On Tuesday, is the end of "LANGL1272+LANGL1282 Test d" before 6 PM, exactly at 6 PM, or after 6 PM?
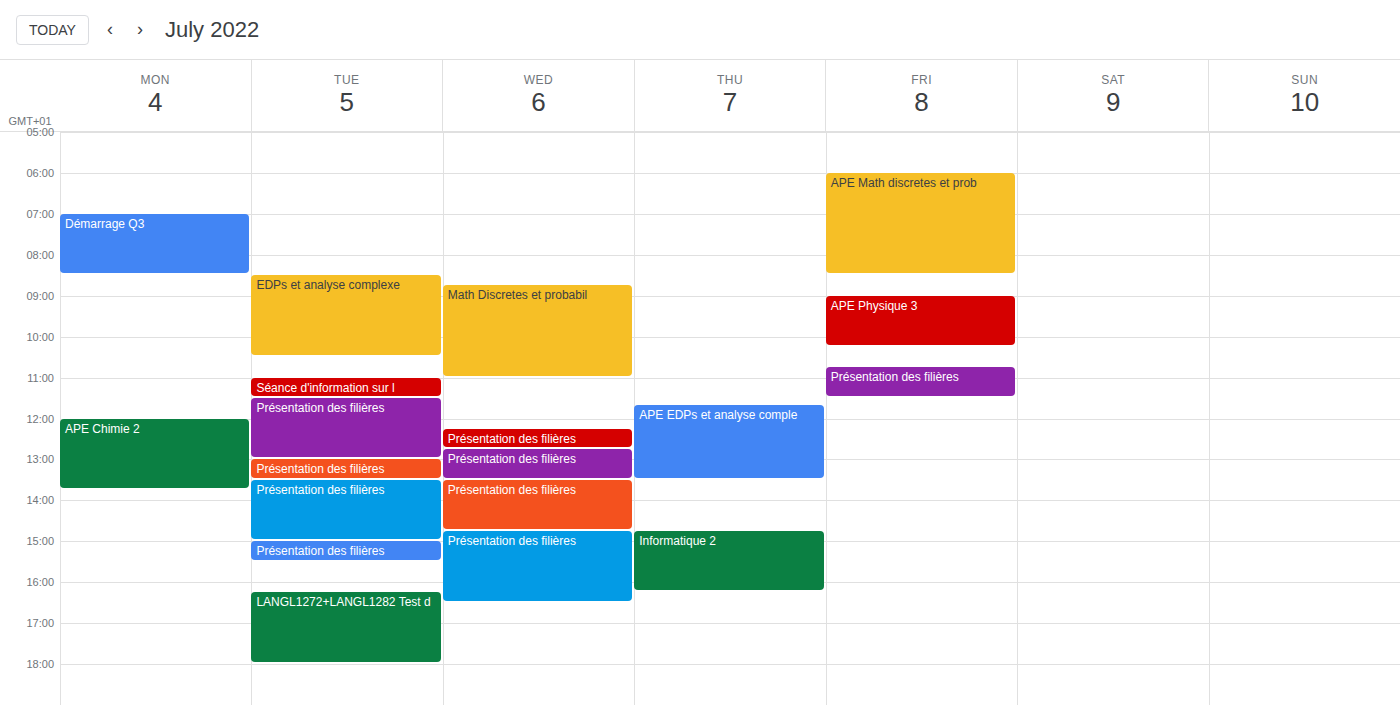
6:00 PM -- exactly at 6 PM, on the 6 PM line.